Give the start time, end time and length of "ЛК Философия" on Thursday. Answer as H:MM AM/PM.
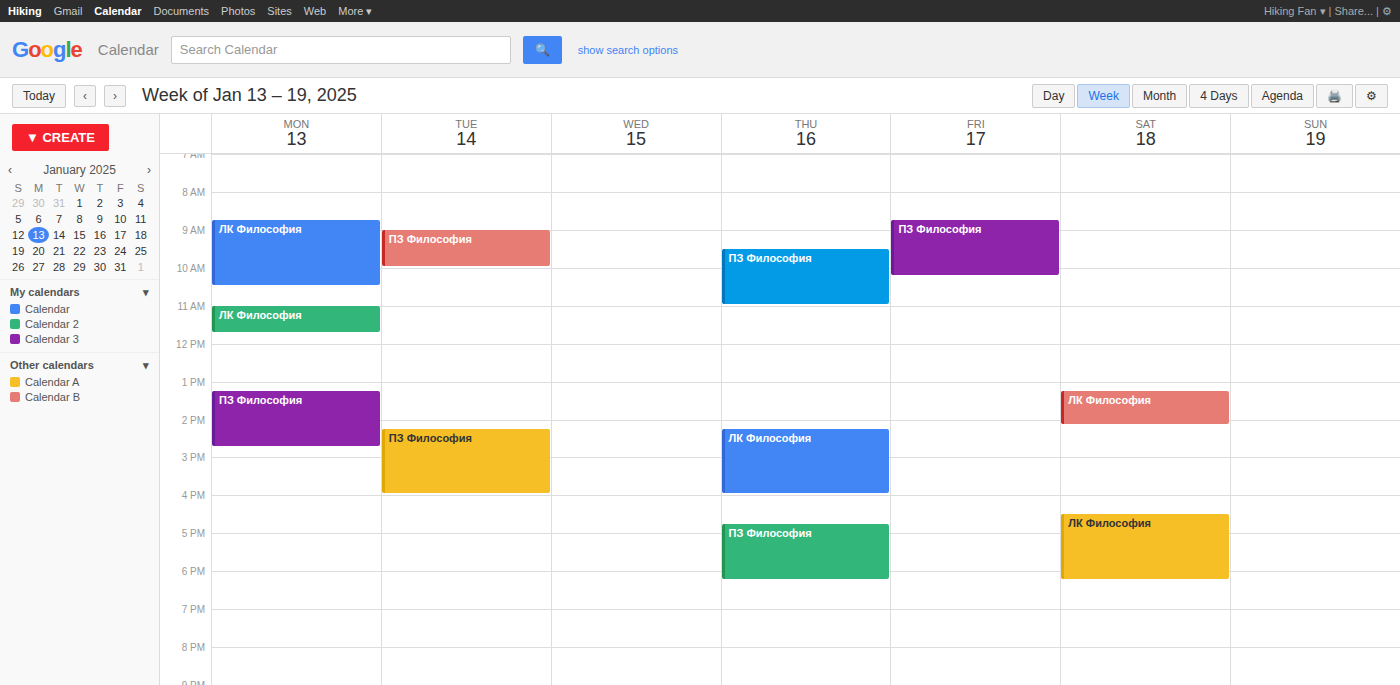
2:15 PM to 4:00 PM, 1 hour 45 minutes